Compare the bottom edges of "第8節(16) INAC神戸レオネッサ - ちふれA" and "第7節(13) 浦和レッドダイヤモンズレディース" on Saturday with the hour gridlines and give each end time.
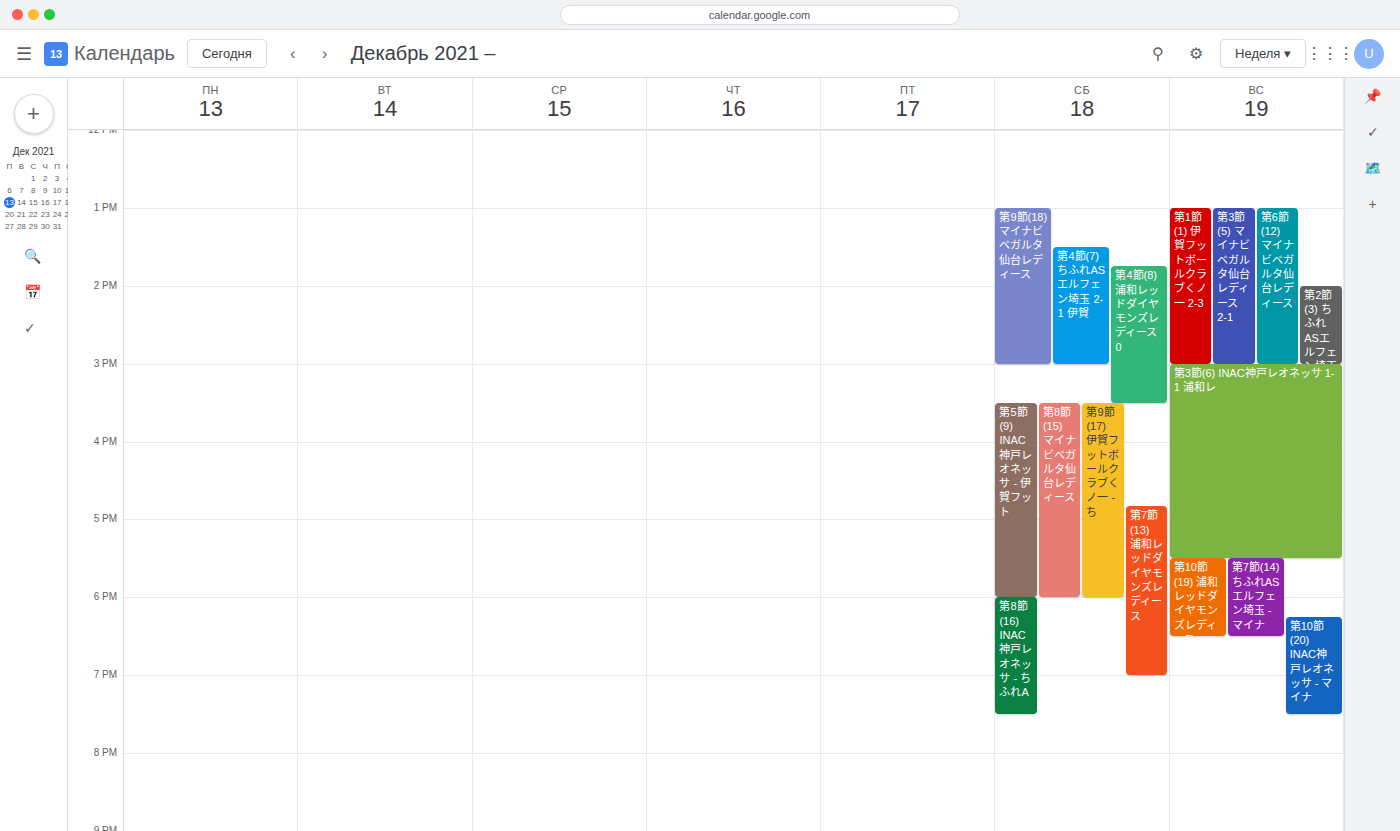
"第8節(16) INAC神戸レオネッサ - ちふれA": 7:30 PM, halfway between the 7 PM and 8 PM lines. "第7節(13) 浦和レッドダイヤモンズレディース": 7:00 PM, exactly on the 7 PM line.